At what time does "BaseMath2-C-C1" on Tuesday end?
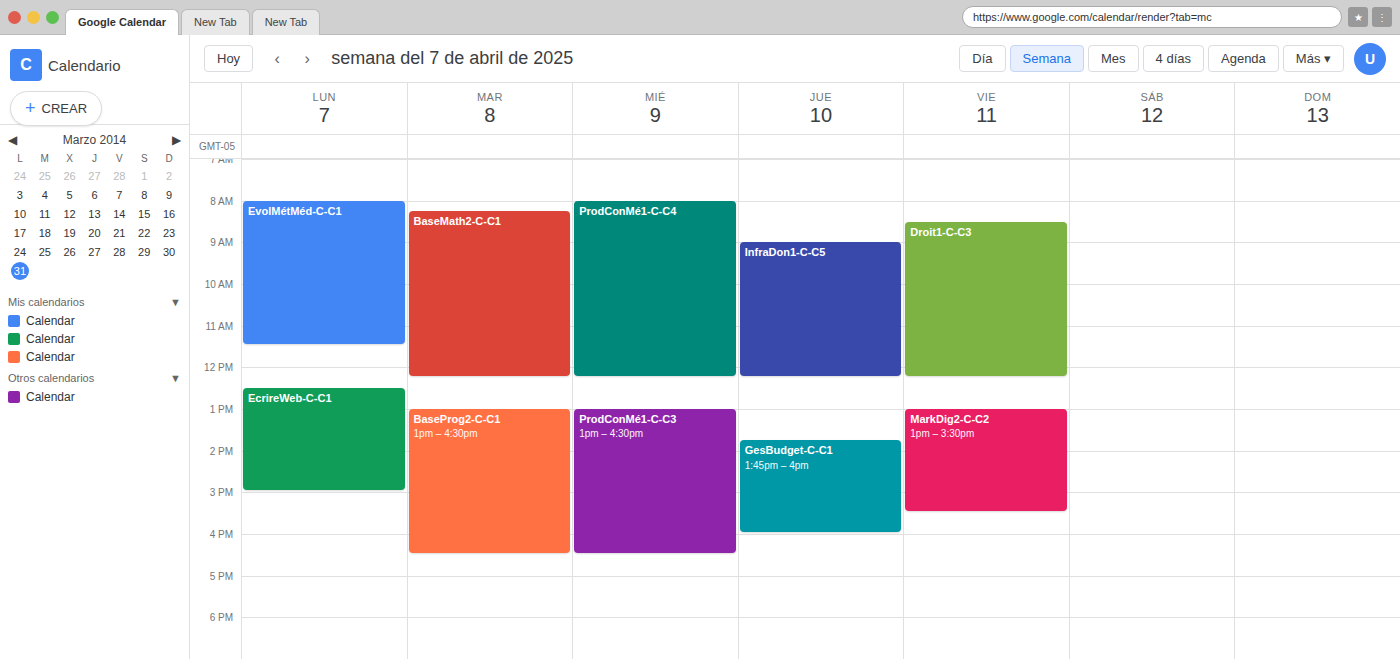
12:15